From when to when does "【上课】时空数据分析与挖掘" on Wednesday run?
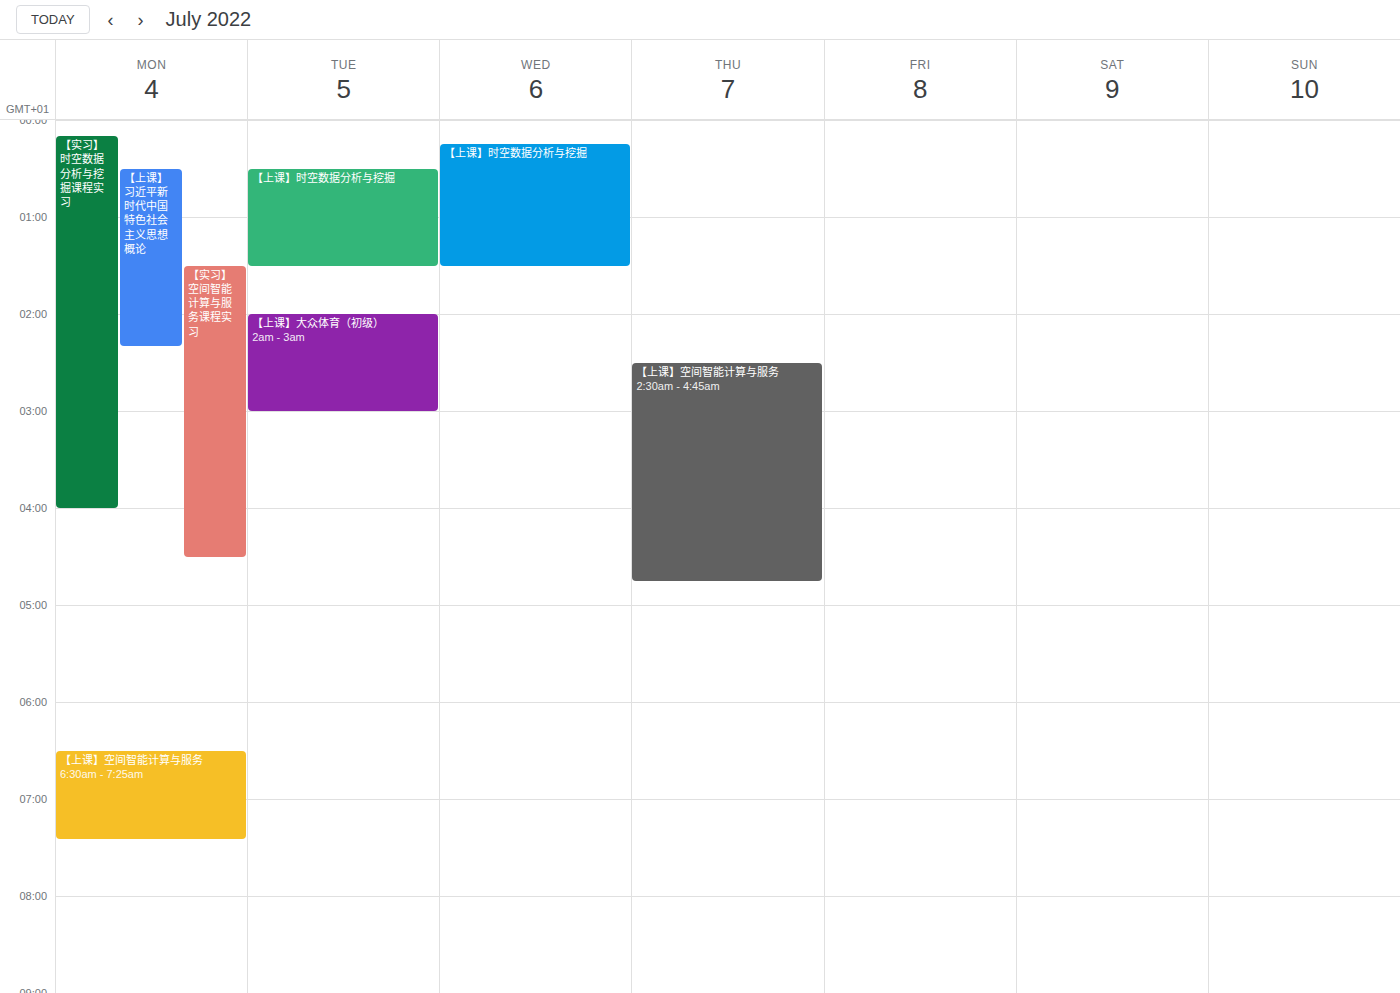
12:15 AM to 1:30 AM